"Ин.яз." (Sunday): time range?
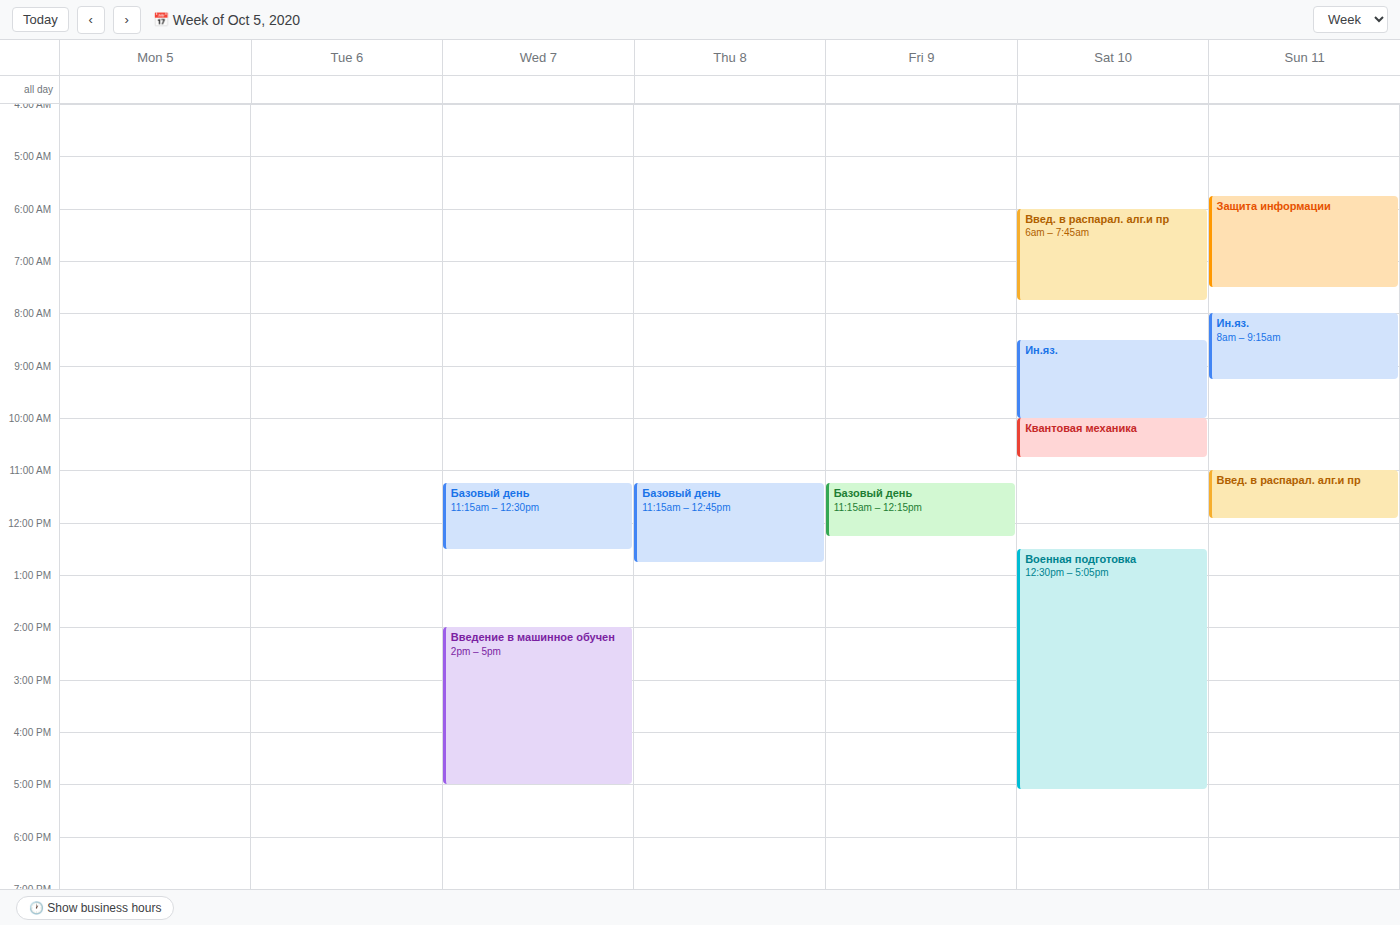
08:00 to 09:15